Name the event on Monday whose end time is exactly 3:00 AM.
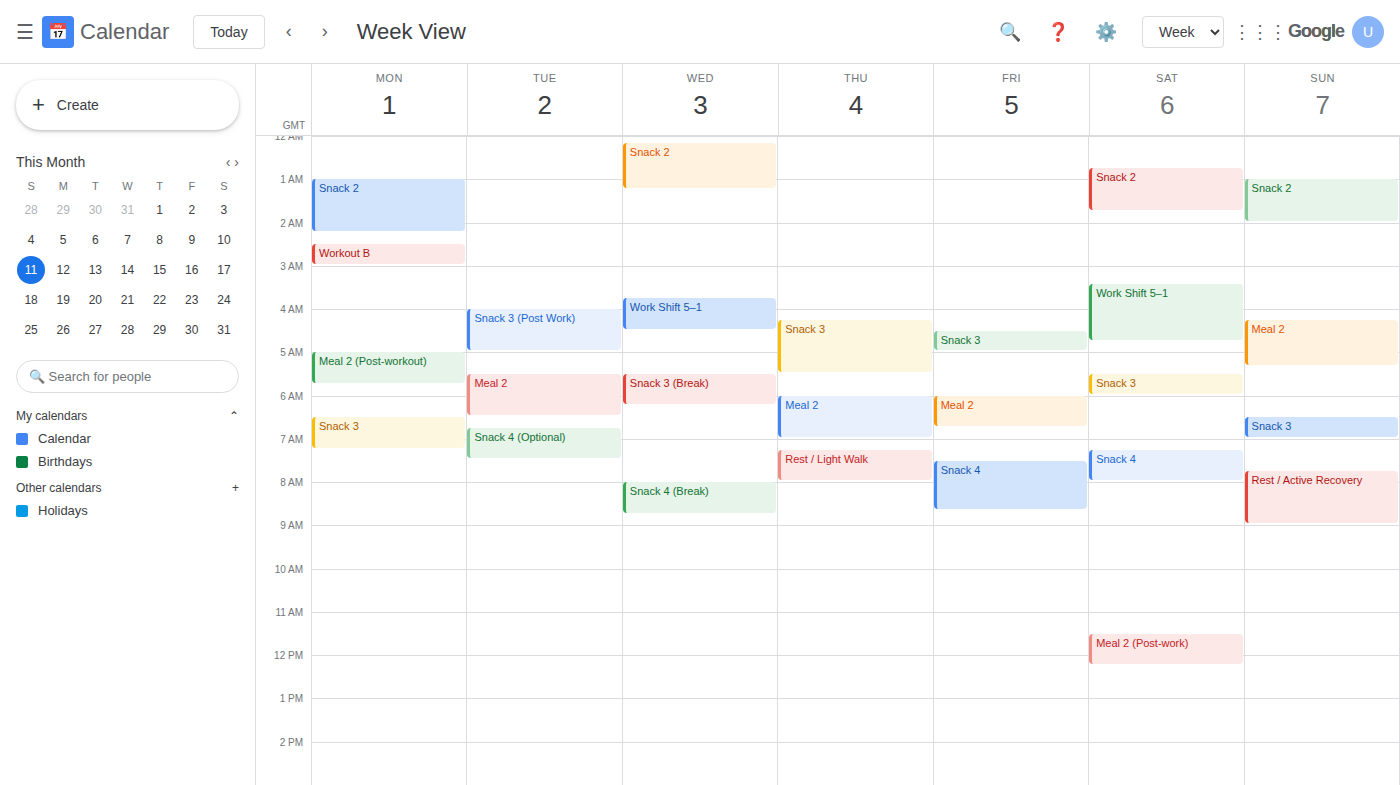
"Workout B"